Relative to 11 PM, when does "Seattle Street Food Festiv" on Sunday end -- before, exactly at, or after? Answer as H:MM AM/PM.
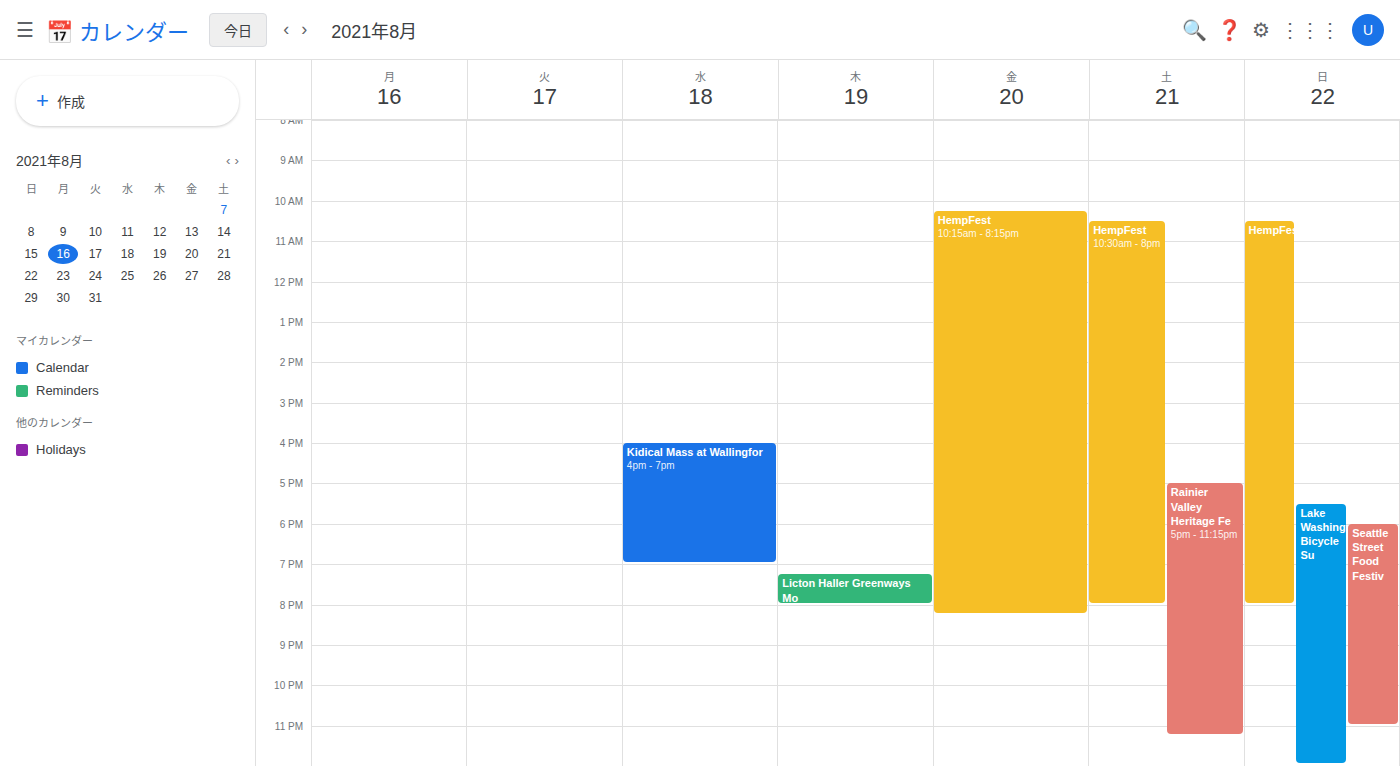
11:00 PM -- exactly at 11 PM, on the 11 PM line.